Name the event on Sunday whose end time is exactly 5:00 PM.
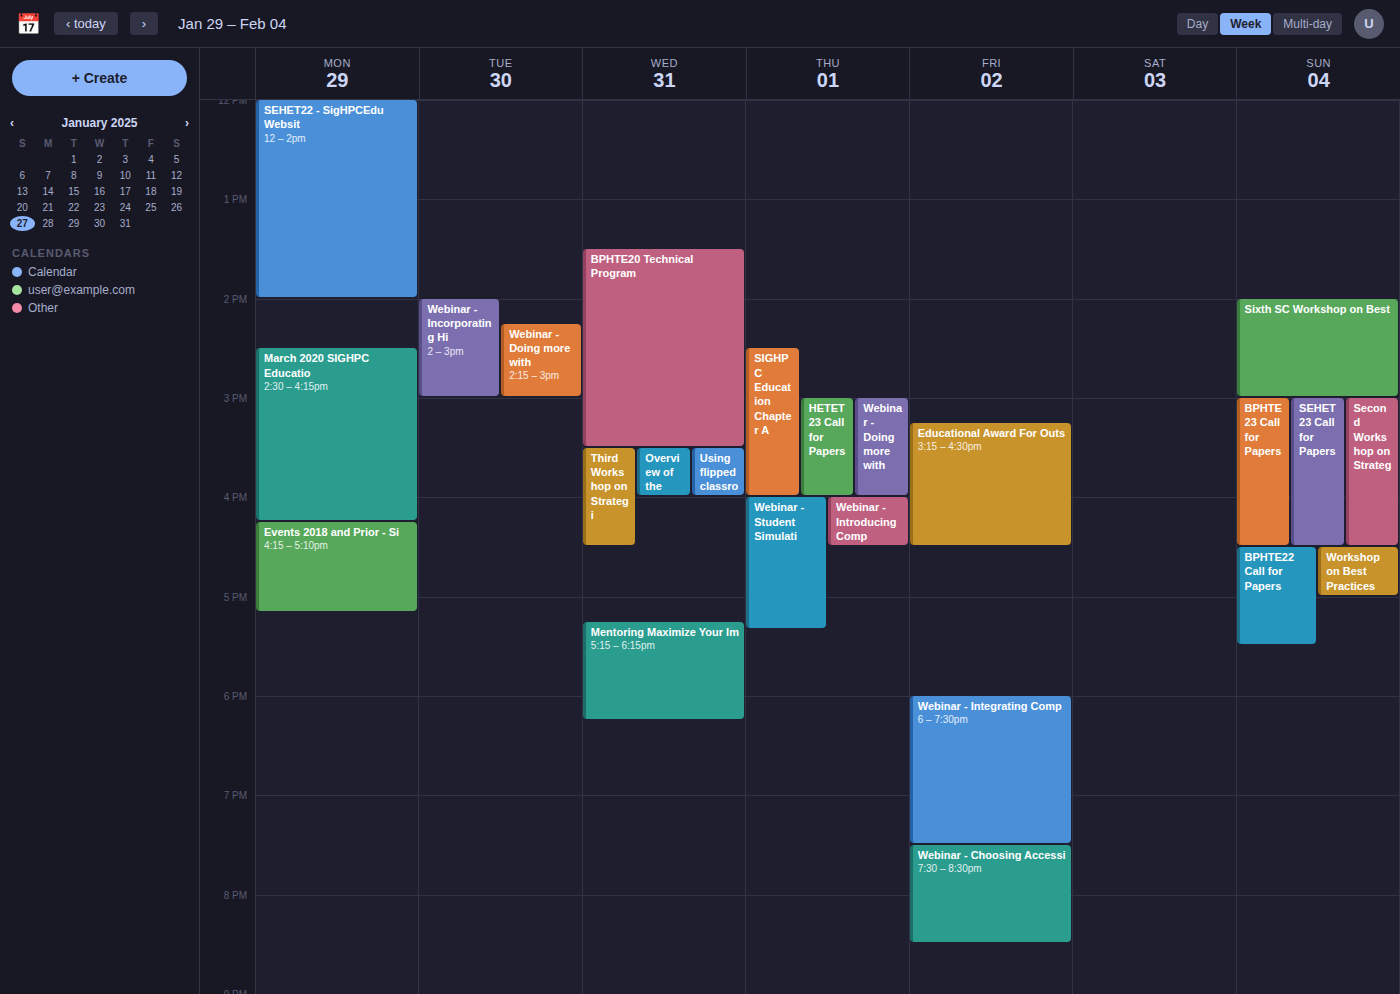
"Workshop on Best Practices"